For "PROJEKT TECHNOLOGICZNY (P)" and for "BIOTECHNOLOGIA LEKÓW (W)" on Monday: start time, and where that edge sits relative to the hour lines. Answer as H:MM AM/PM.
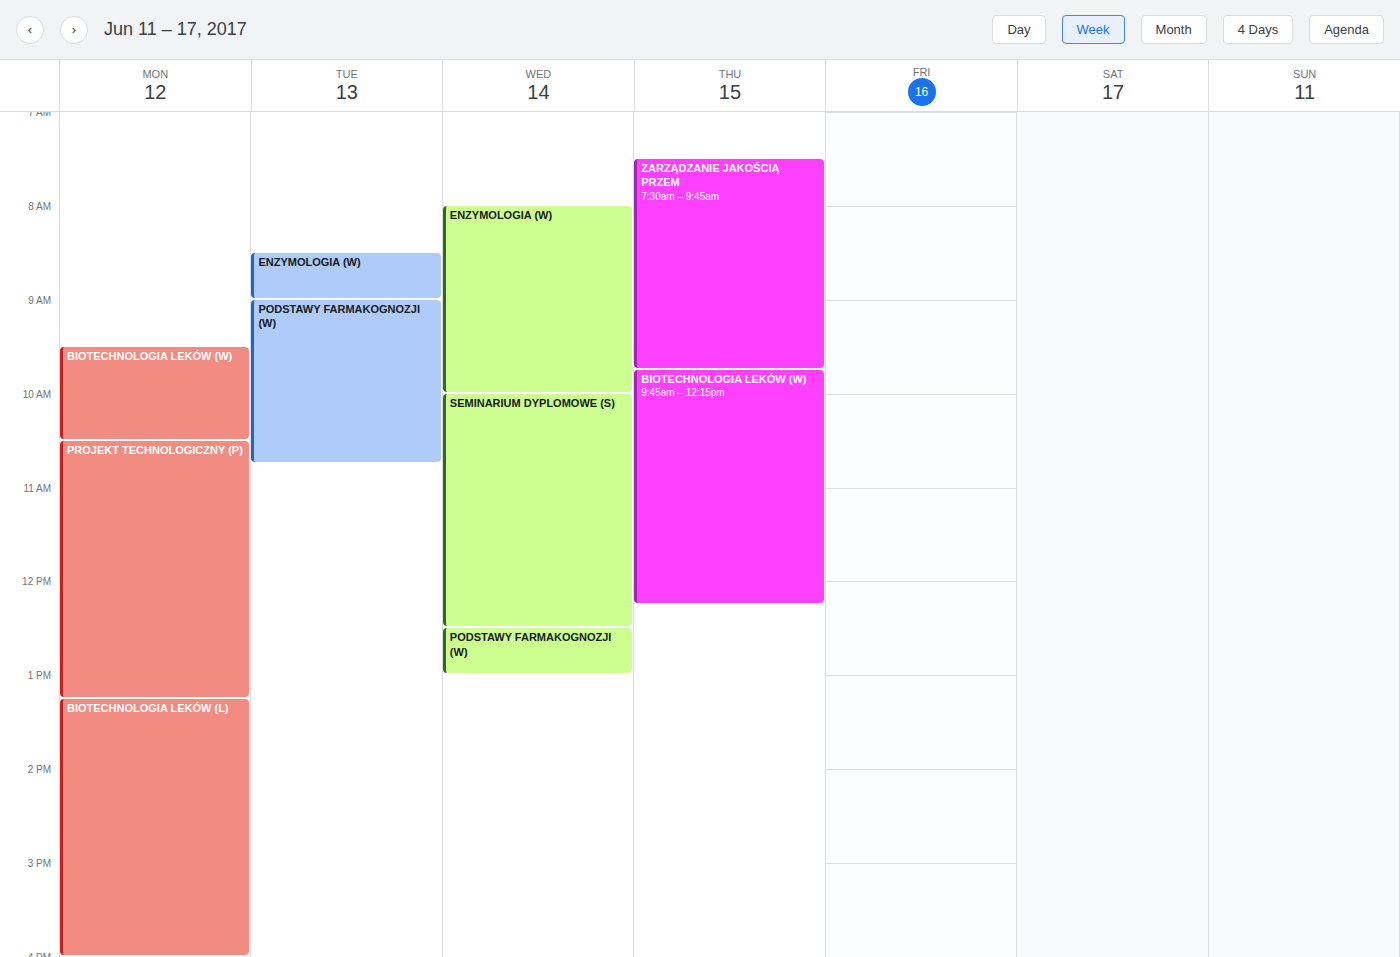
"PROJEKT TECHNOLOGICZNY (P)": 10:30 AM, halfway between the 10 AM and 11 AM lines. "BIOTECHNOLOGIA LEKÓW (W)": 9:30 AM, halfway between the 9 AM and 10 AM lines.